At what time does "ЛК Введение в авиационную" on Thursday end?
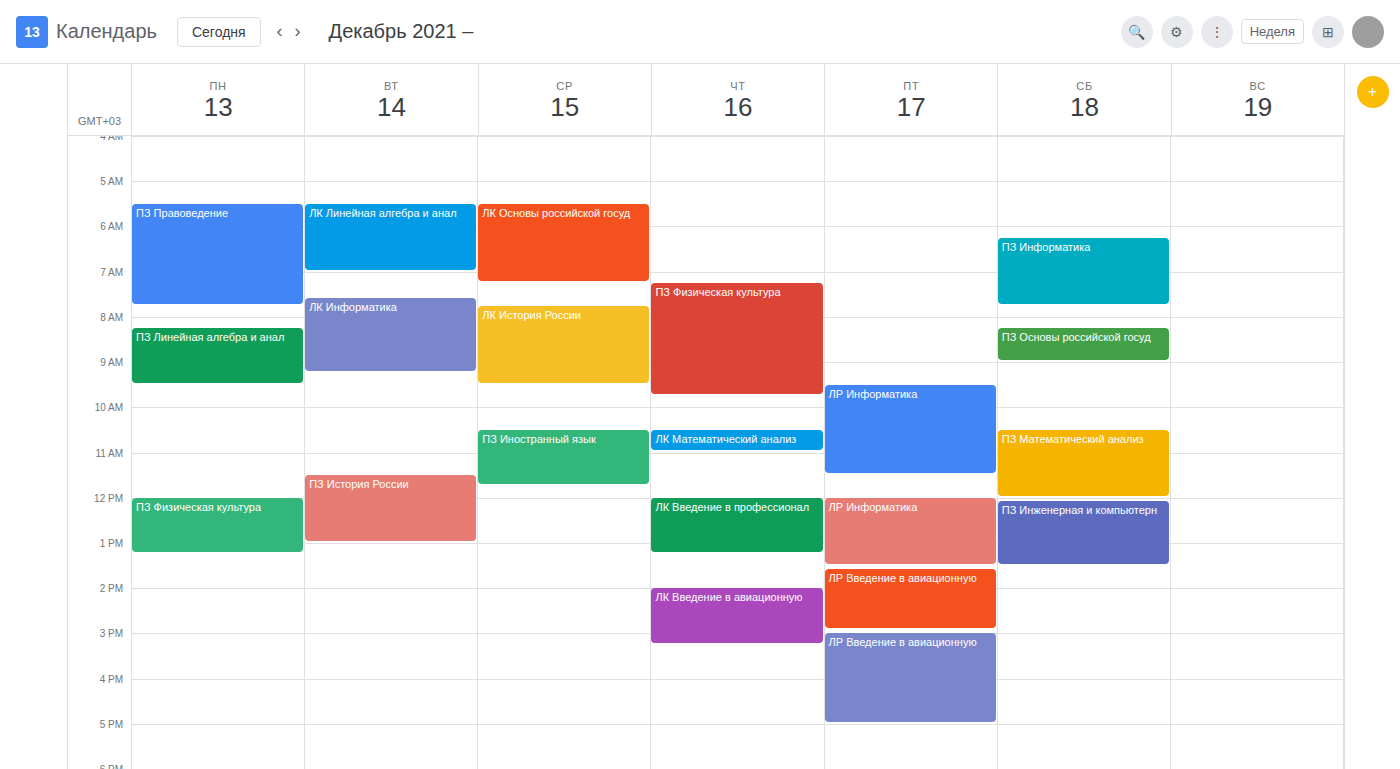
3:15 PM